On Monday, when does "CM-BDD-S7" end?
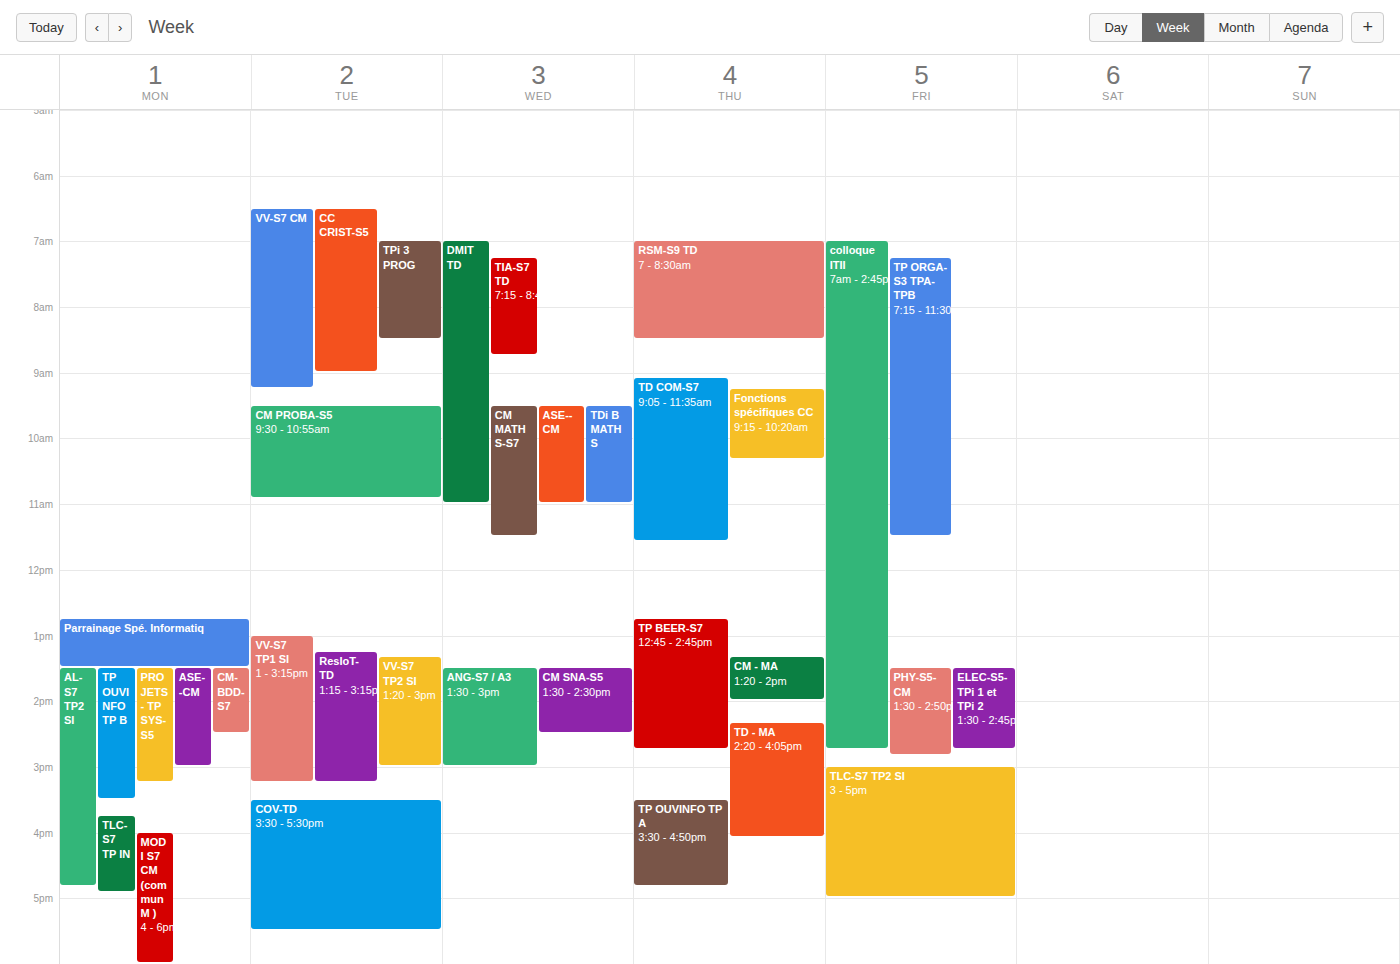
2:30 PM